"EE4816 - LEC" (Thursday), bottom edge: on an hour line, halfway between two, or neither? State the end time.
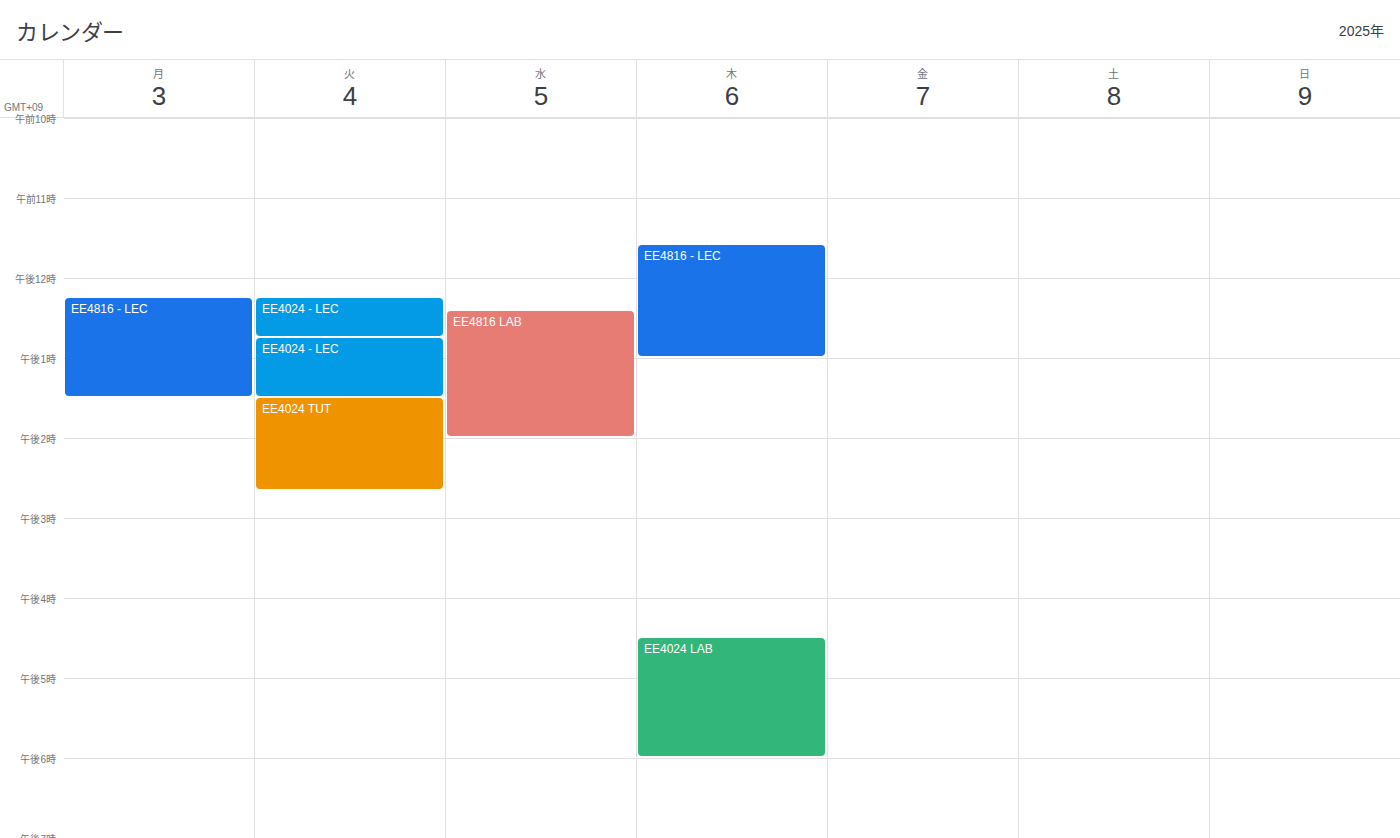
1:00 PM -- exactly on the 1 PM line.